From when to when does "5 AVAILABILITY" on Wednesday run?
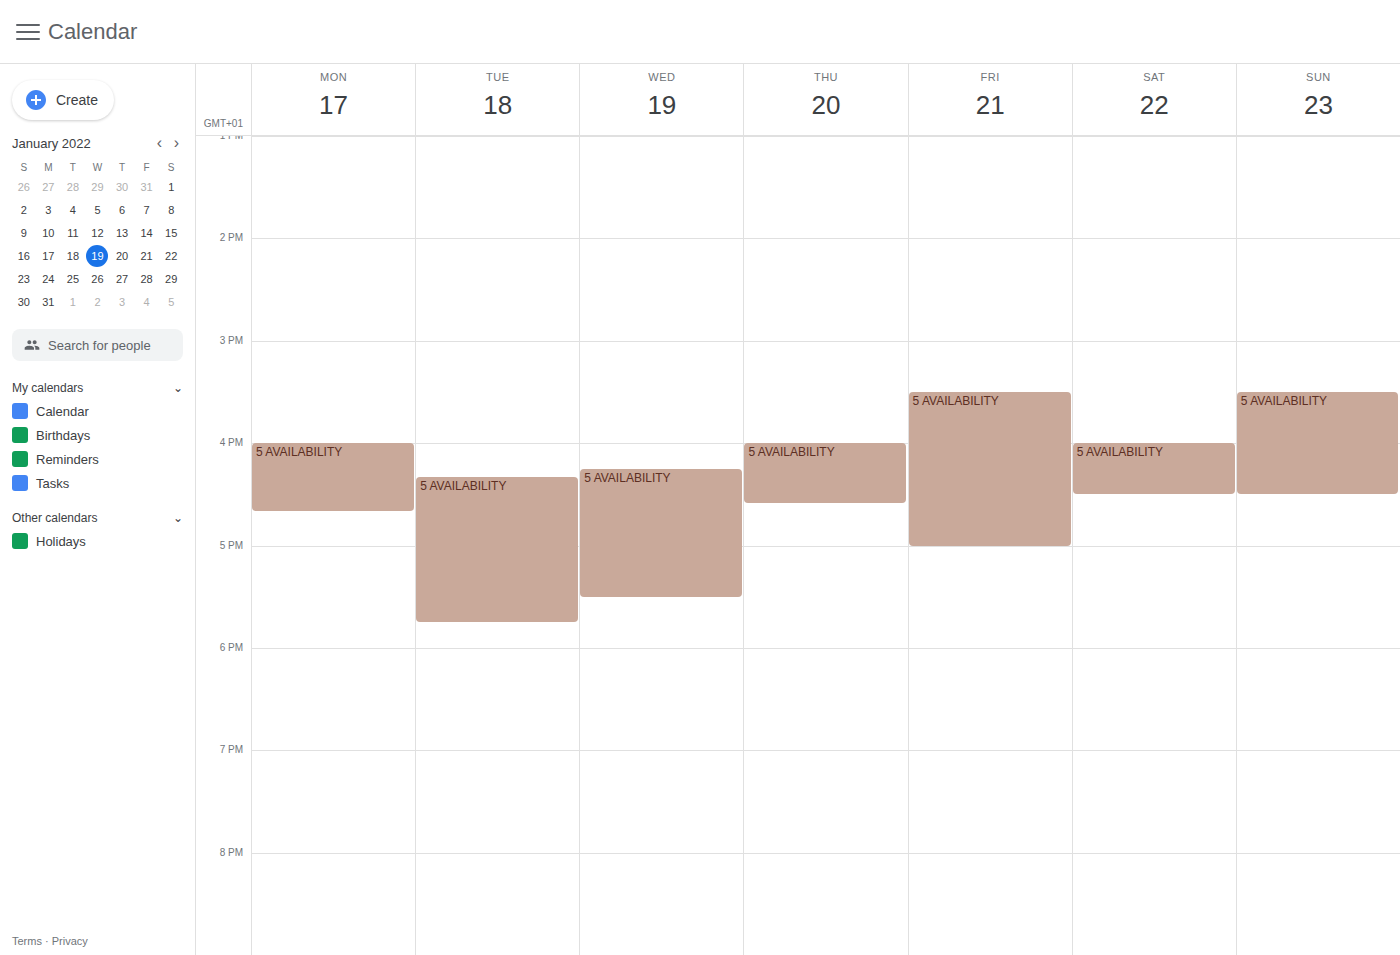
4:15 PM to 5:30 PM